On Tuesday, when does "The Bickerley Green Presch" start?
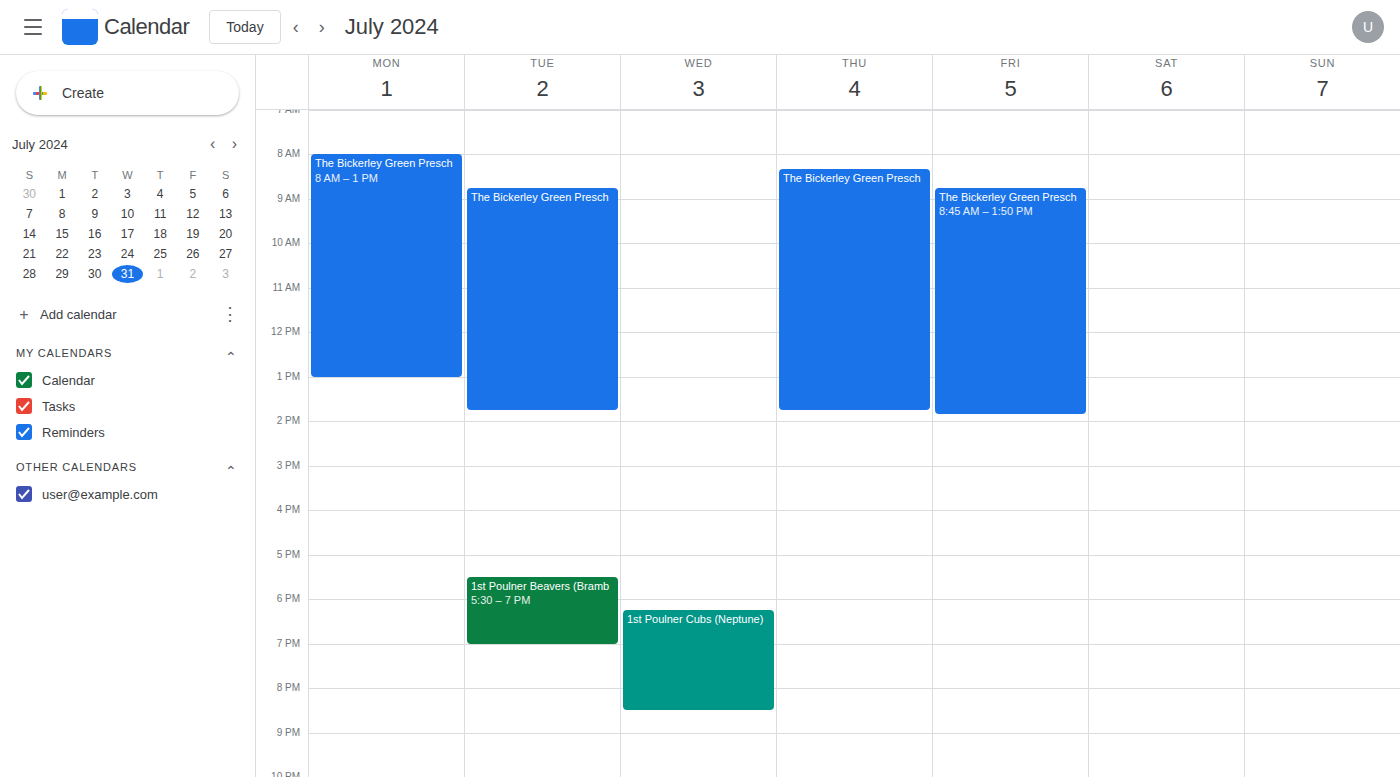
8:45 AM